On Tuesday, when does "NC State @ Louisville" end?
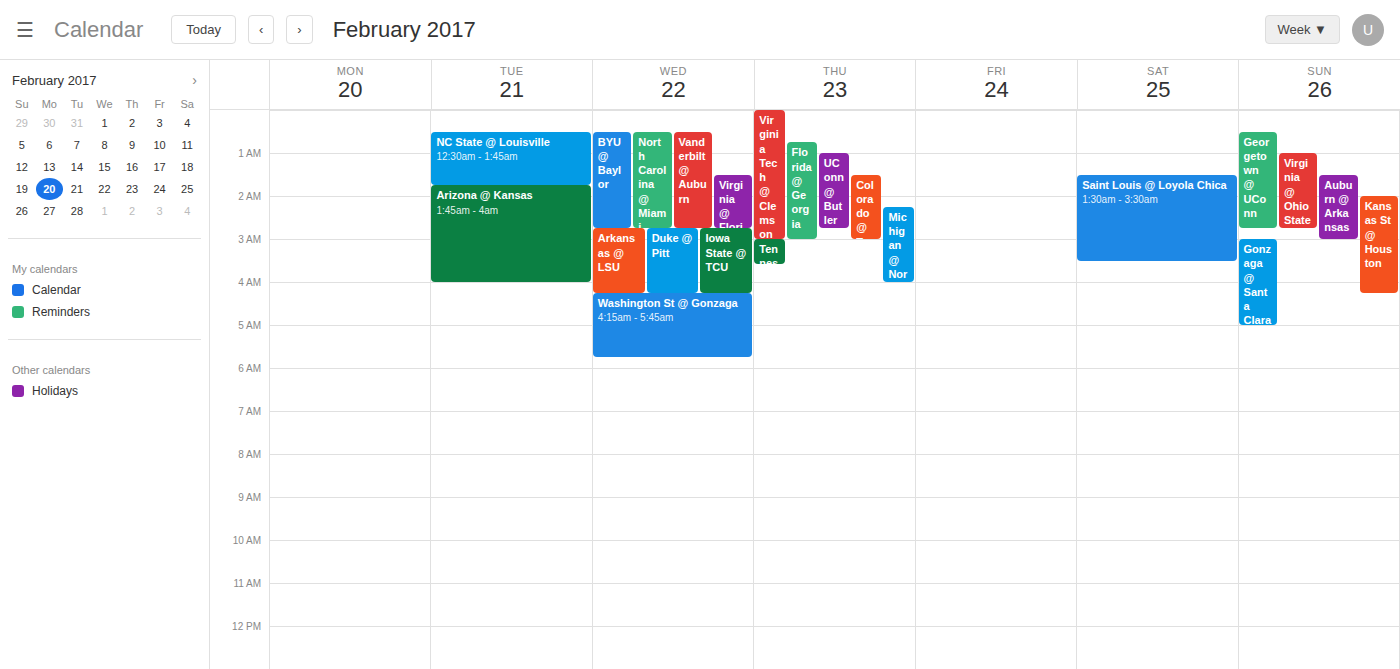
1:45 AM